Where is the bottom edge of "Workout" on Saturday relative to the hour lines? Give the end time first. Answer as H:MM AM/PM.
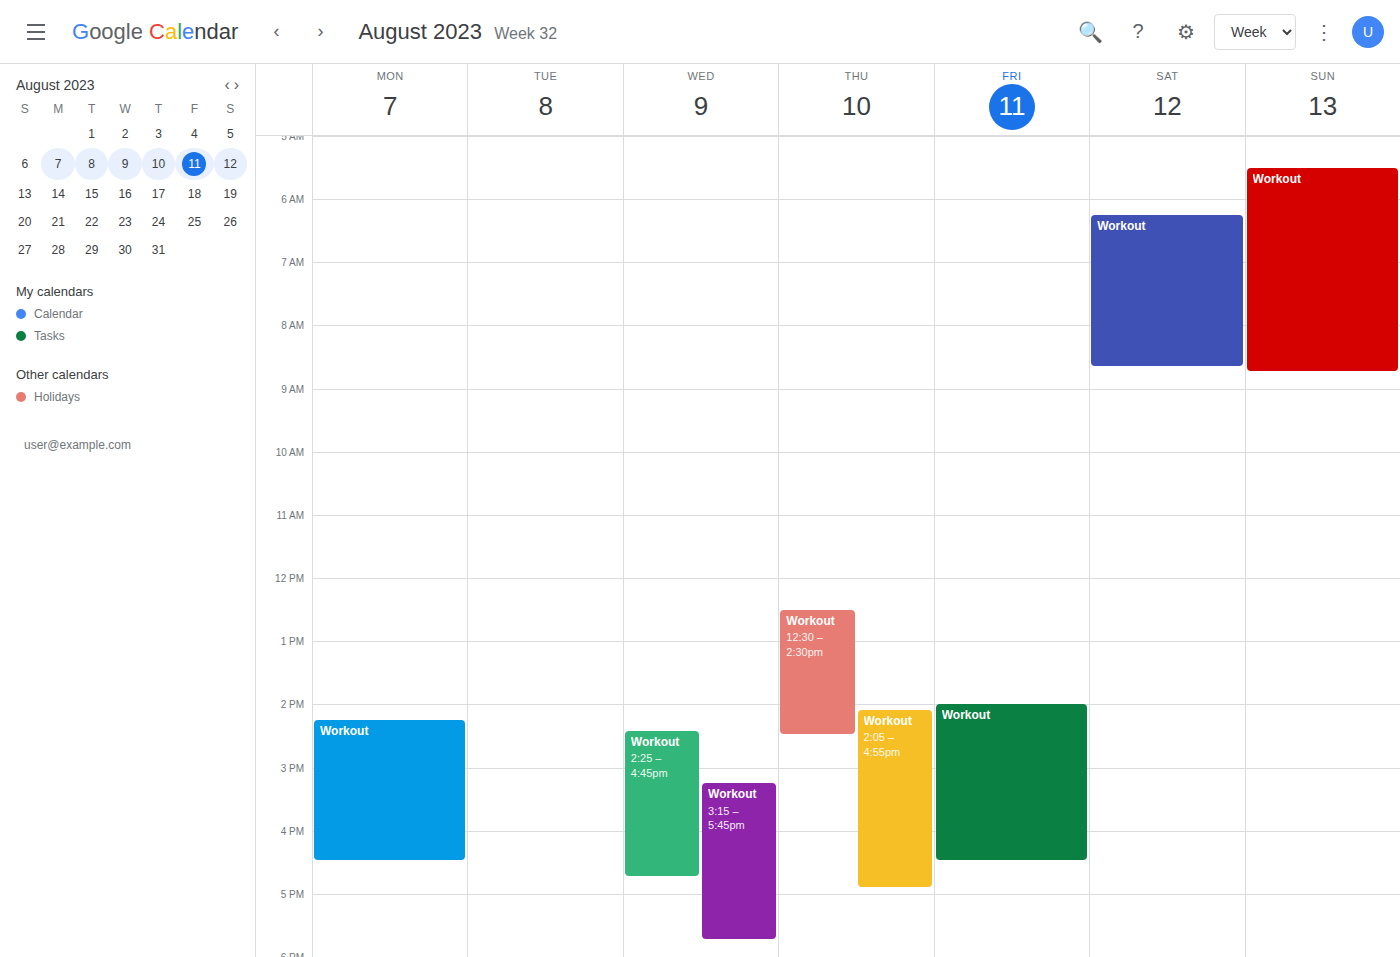
8:40 AM -- neither: 40 minutes below the 8 AM line and 20 minutes above the 9 AM line.